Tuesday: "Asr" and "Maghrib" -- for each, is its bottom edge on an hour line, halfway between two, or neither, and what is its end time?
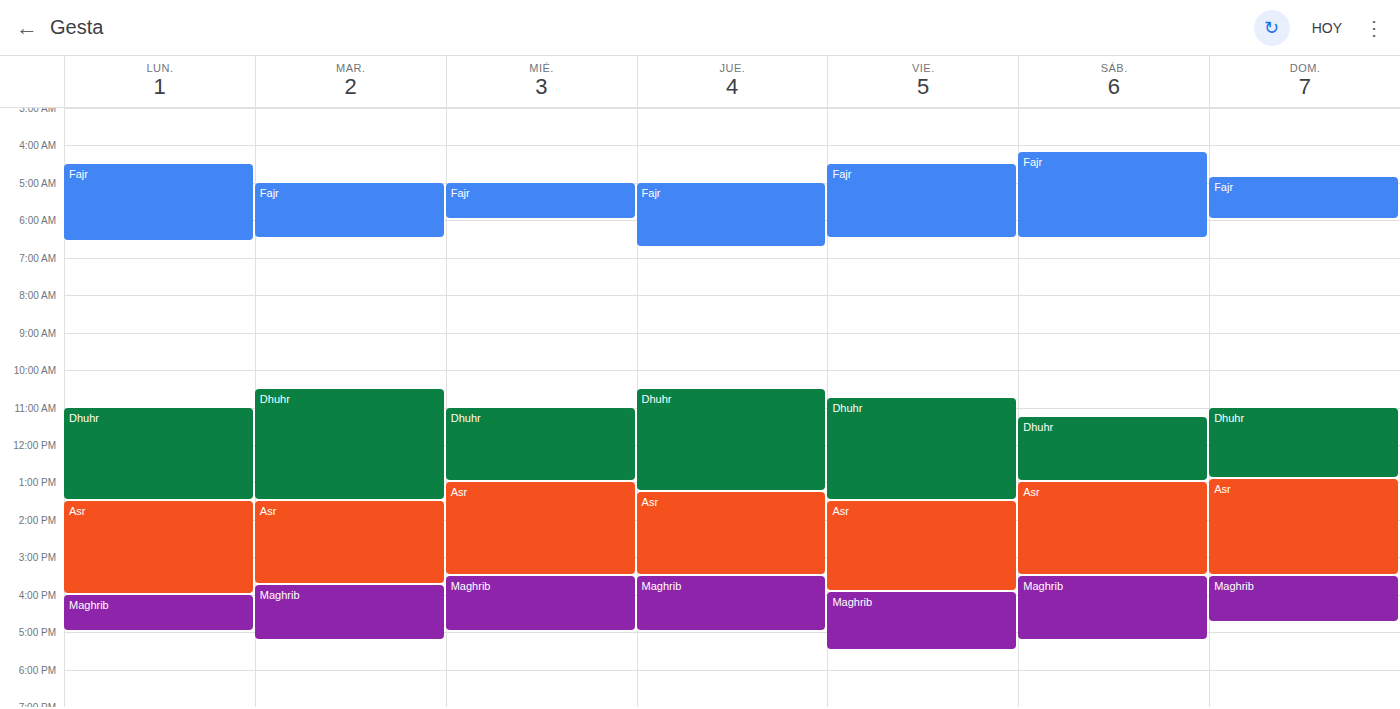
"Asr": 15:45, neither: three quarters of the way from the 15:00 line to the 16:00 line. "Maghrib": 17:15, neither: a quarter of the way from the 17:00 line to the 18:00 line.